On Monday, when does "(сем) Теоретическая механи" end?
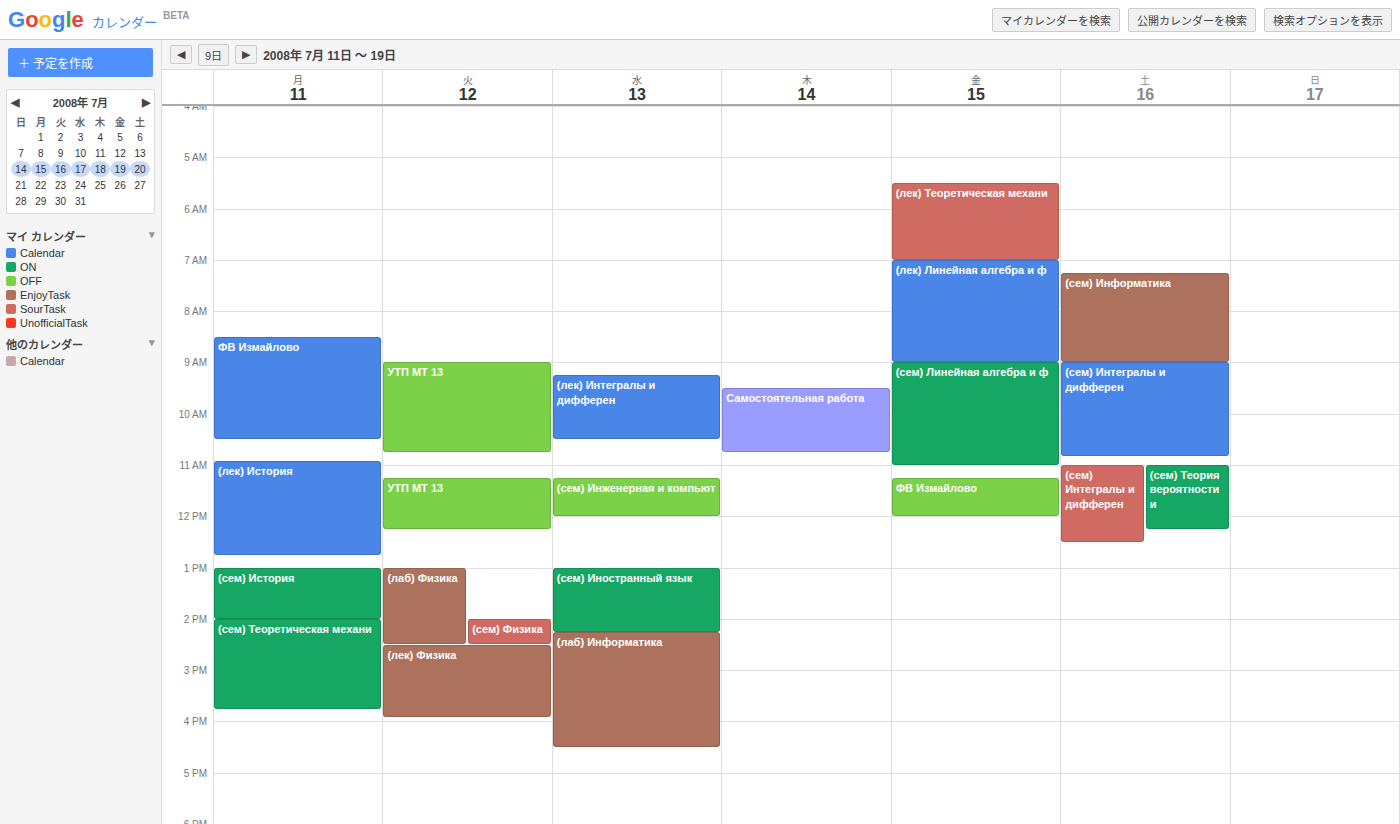
3:45 PM